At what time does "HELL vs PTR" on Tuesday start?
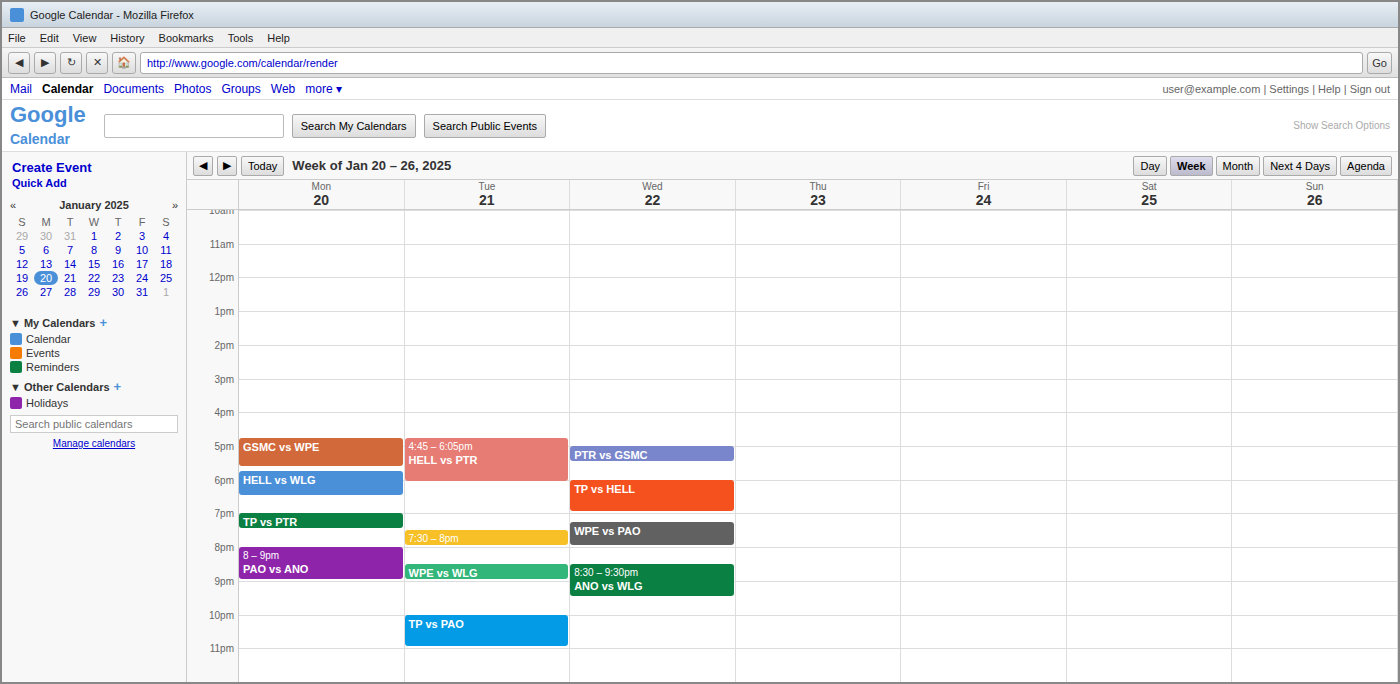
16:45